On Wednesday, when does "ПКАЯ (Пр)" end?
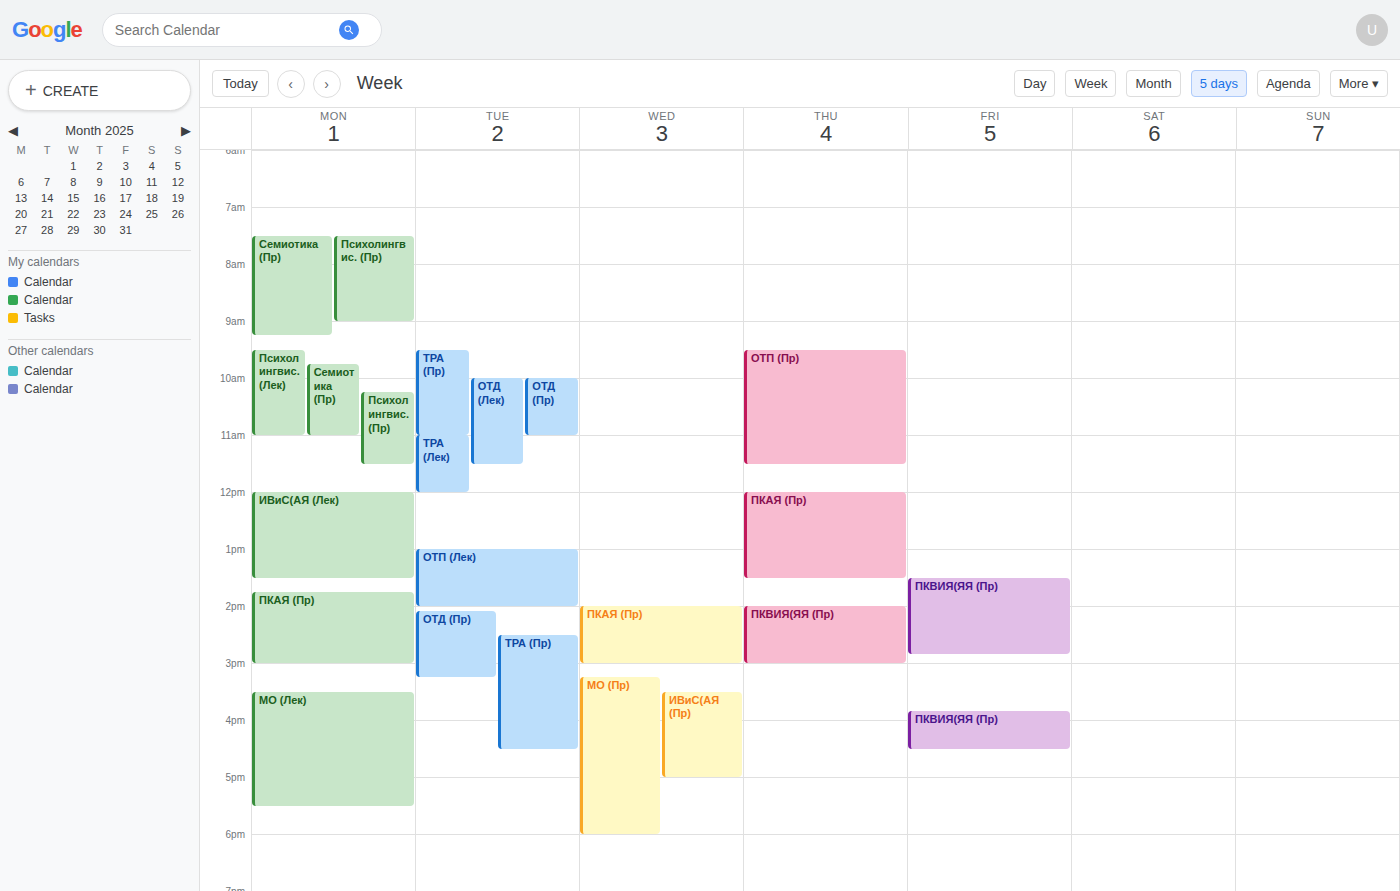
3:00 PM